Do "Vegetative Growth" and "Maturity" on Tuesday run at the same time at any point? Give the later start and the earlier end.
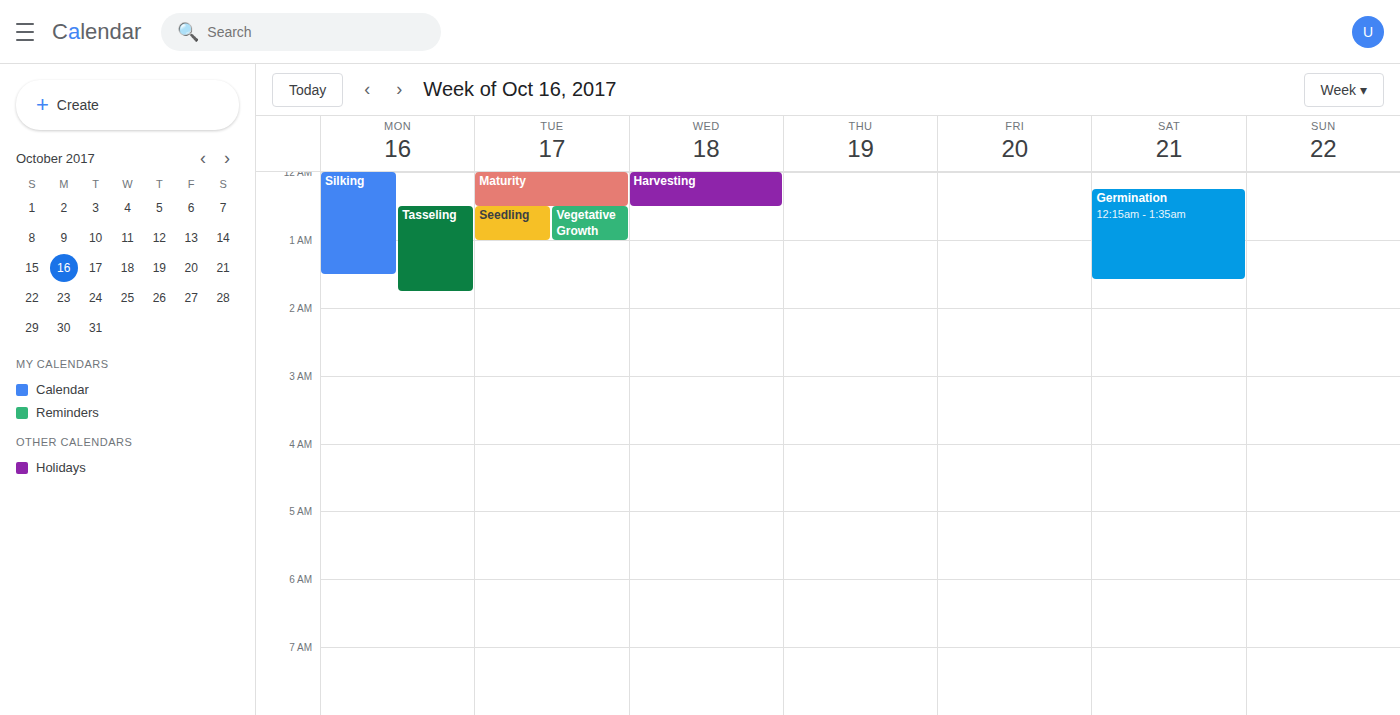
"Maturity" ends at 12:30 AM, exactly when "Vegetative Growth" starts -- they touch but do not overlap.